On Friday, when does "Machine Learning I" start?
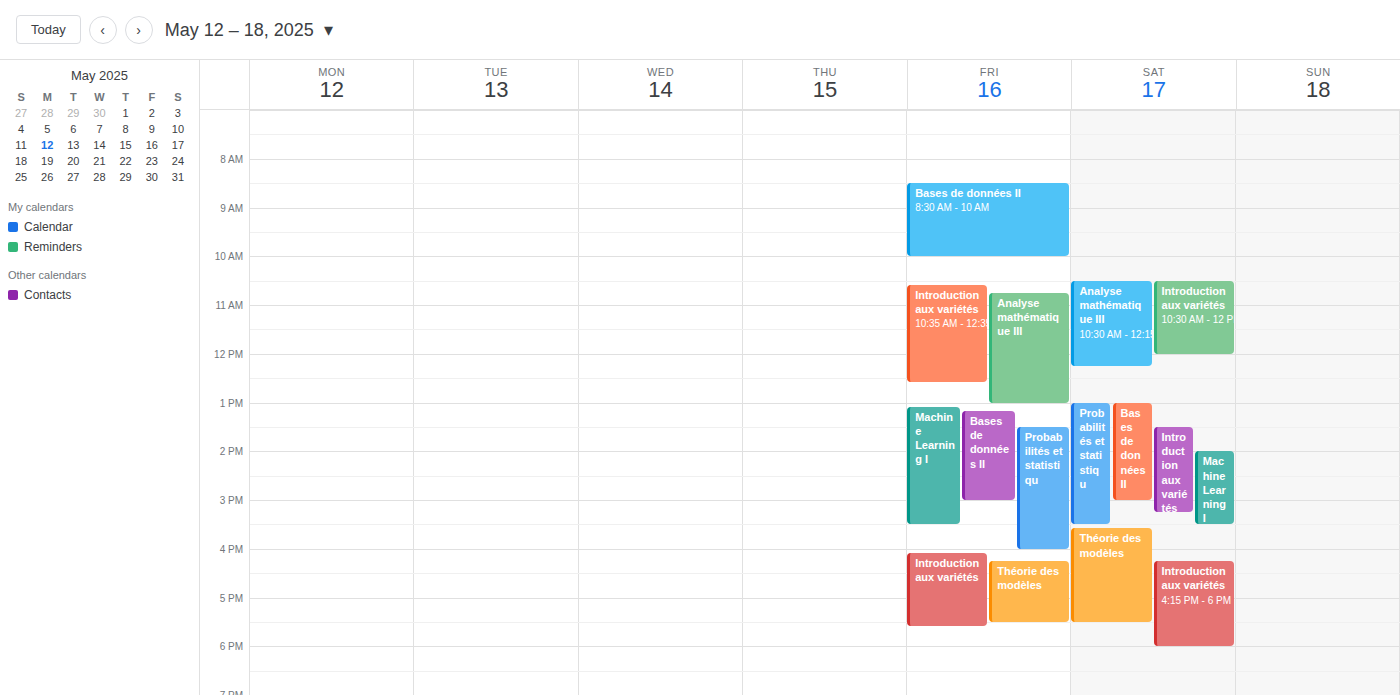
1:05 PM